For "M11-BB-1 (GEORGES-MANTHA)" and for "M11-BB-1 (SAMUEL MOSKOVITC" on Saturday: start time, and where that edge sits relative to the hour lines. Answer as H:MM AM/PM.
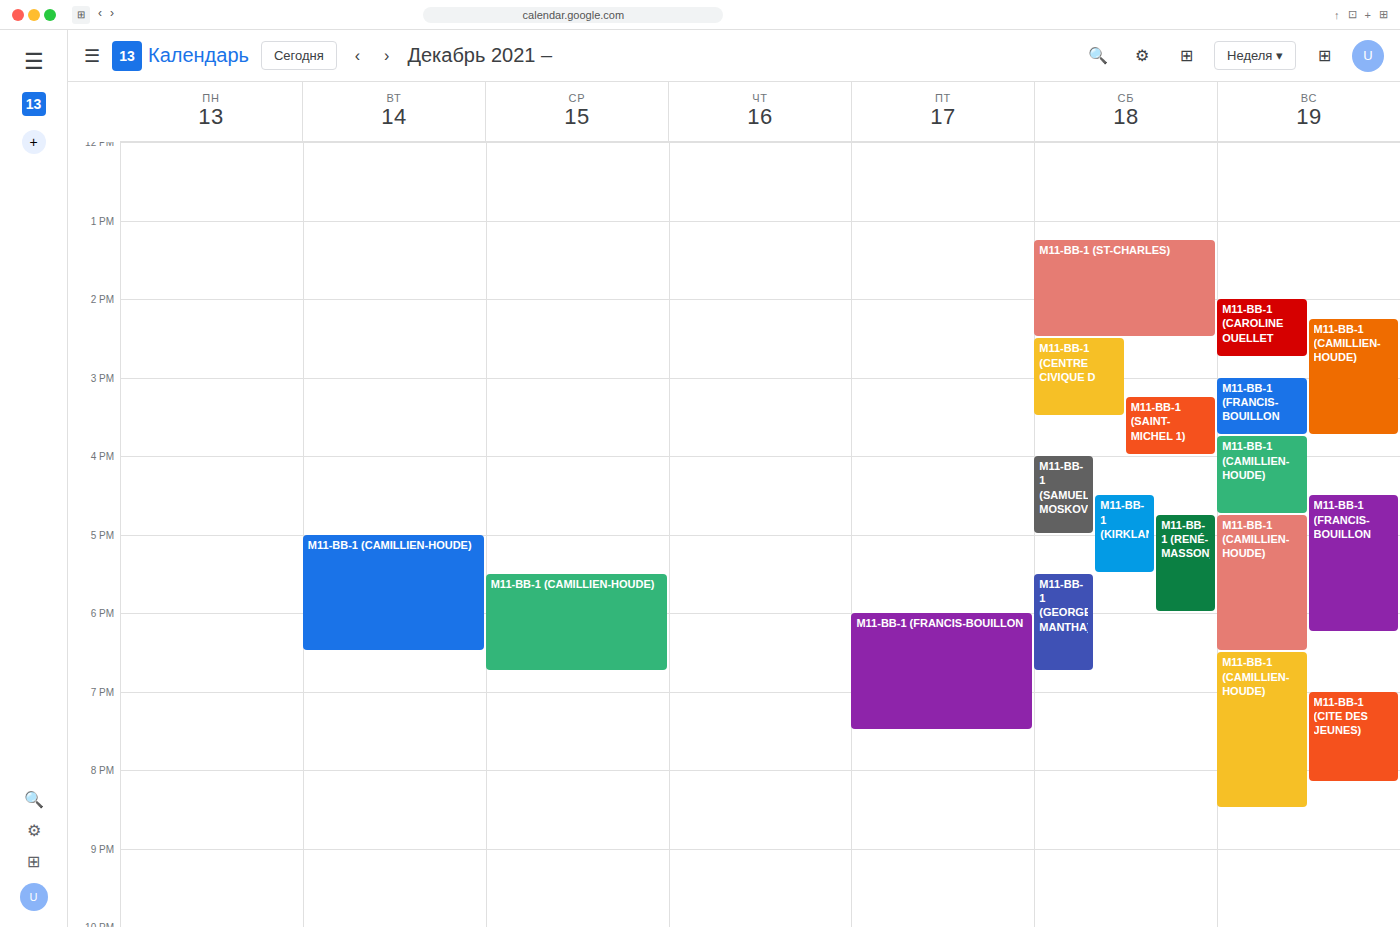
"M11-BB-1 (GEORGES-MANTHA)": 5:30 PM, halfway between the 5 PM and 6 PM lines. "M11-BB-1 (SAMUEL MOSKOVITC": 4:00 PM, exactly on the 4 PM line.